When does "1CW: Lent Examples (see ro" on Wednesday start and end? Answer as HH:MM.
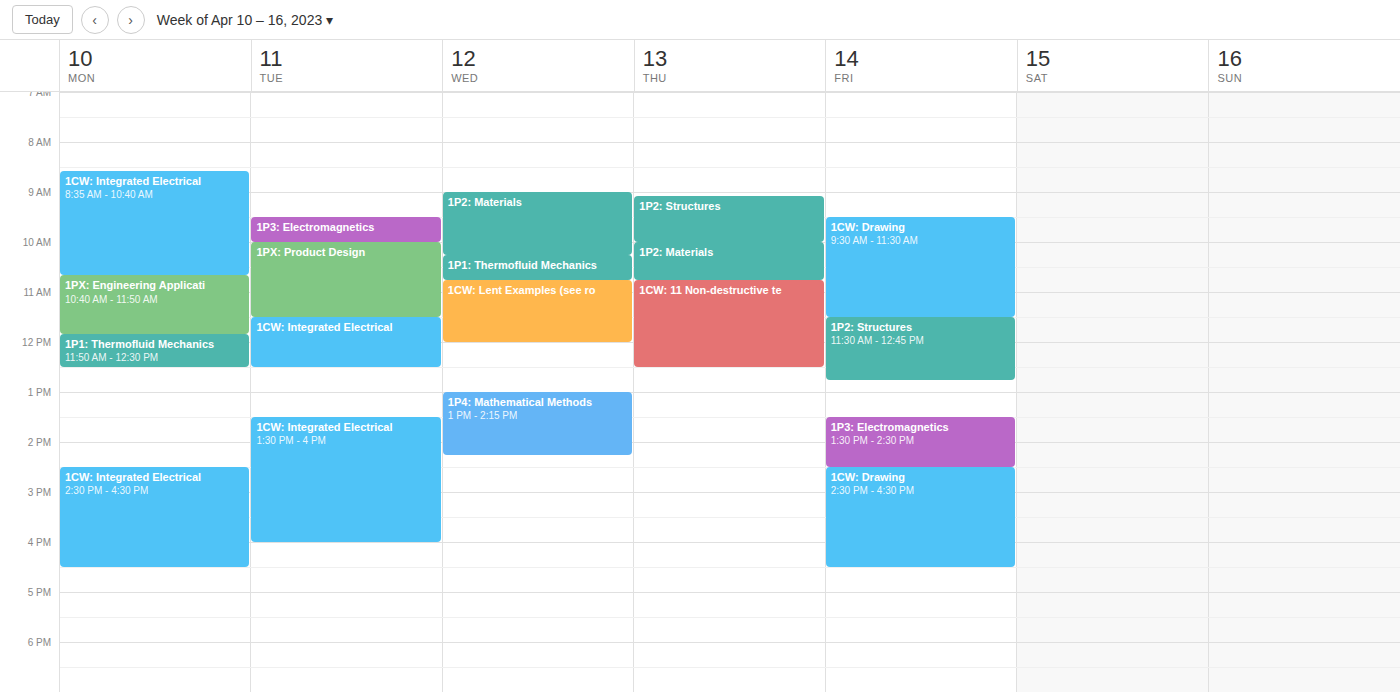
10:45 to 12:00